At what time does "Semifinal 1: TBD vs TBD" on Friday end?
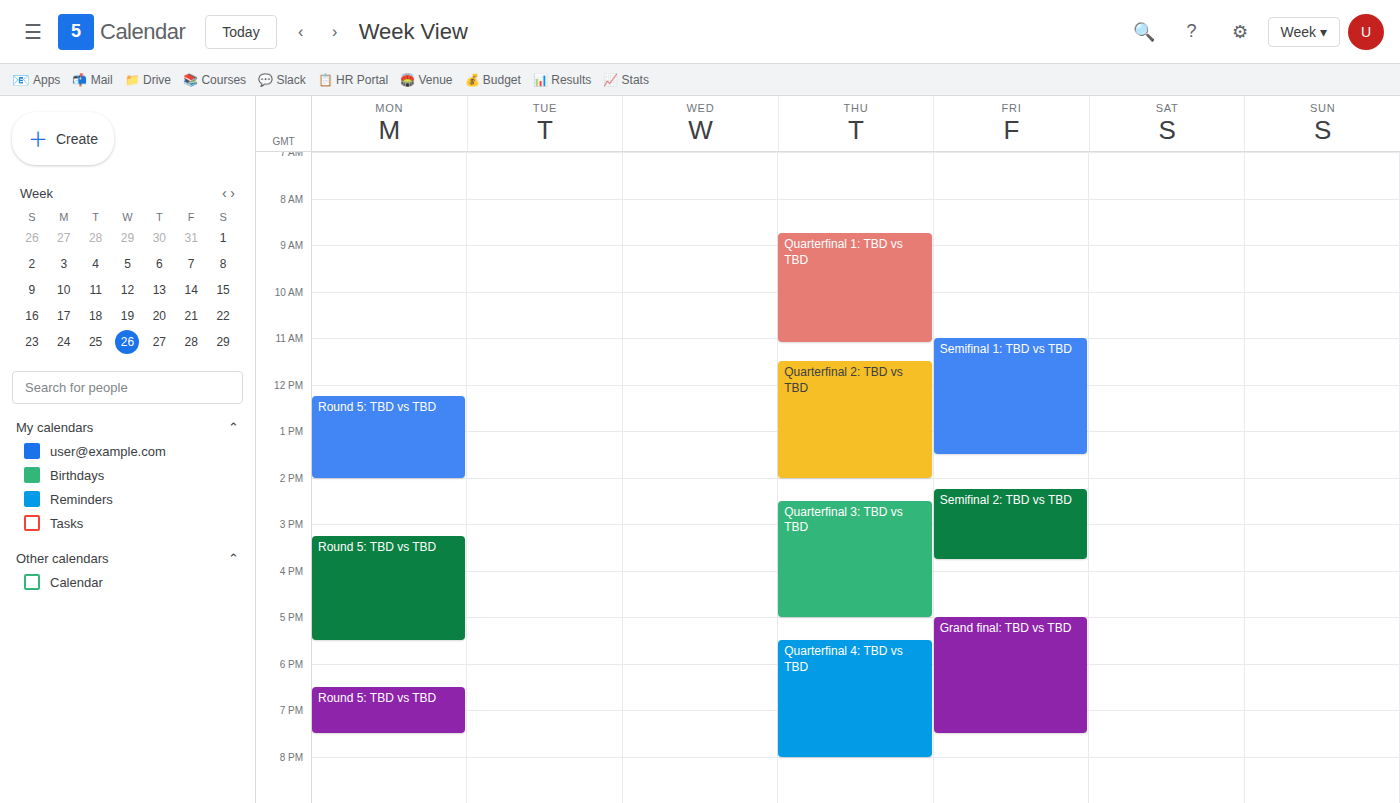
1:30 PM